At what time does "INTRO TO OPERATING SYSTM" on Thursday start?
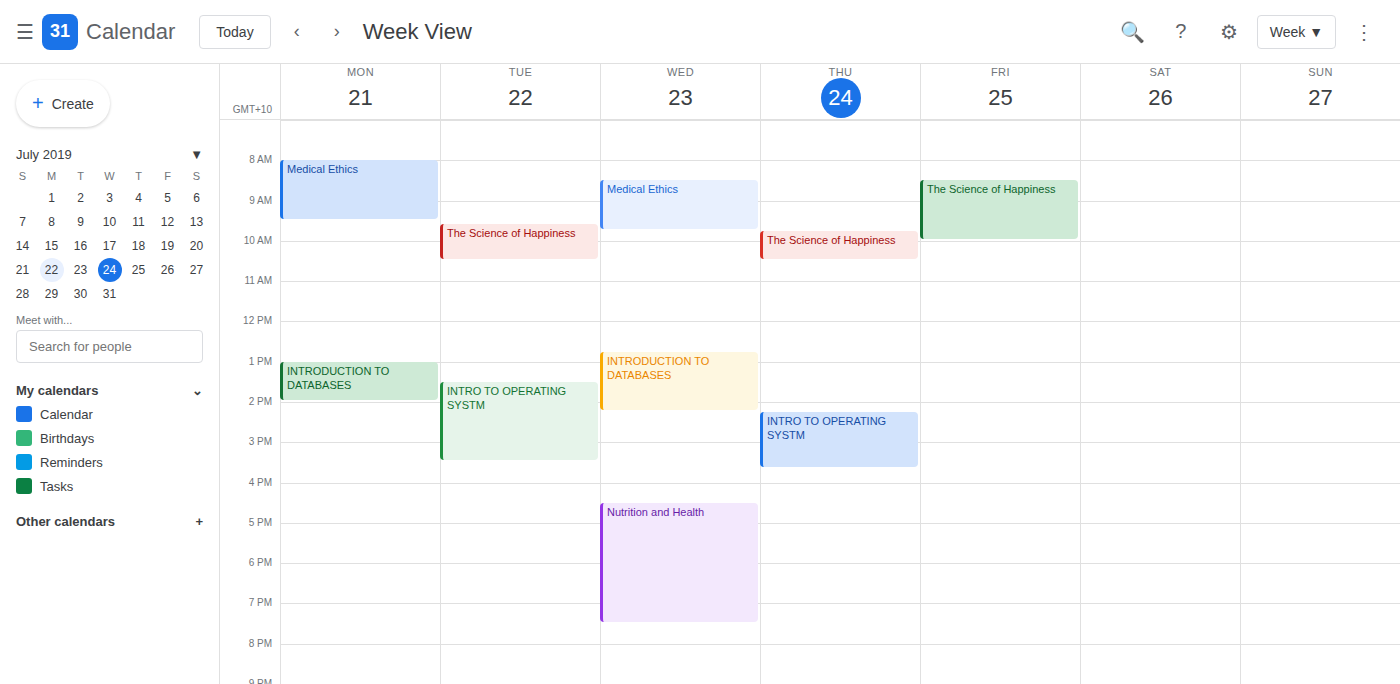
2:15 PM